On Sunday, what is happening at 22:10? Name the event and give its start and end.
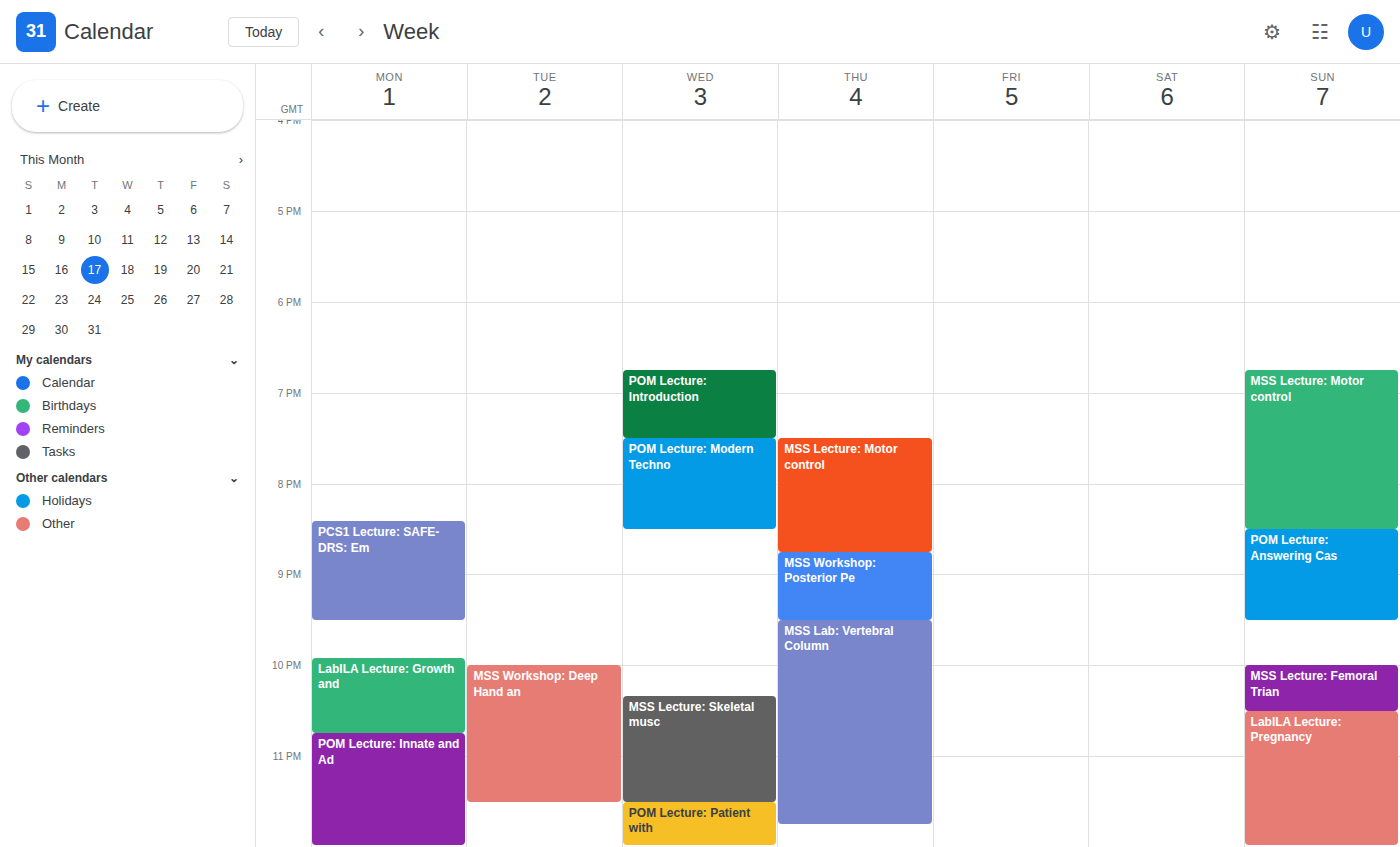
"MSS Lecture: Femoral Trian", 22:00 to 22:30